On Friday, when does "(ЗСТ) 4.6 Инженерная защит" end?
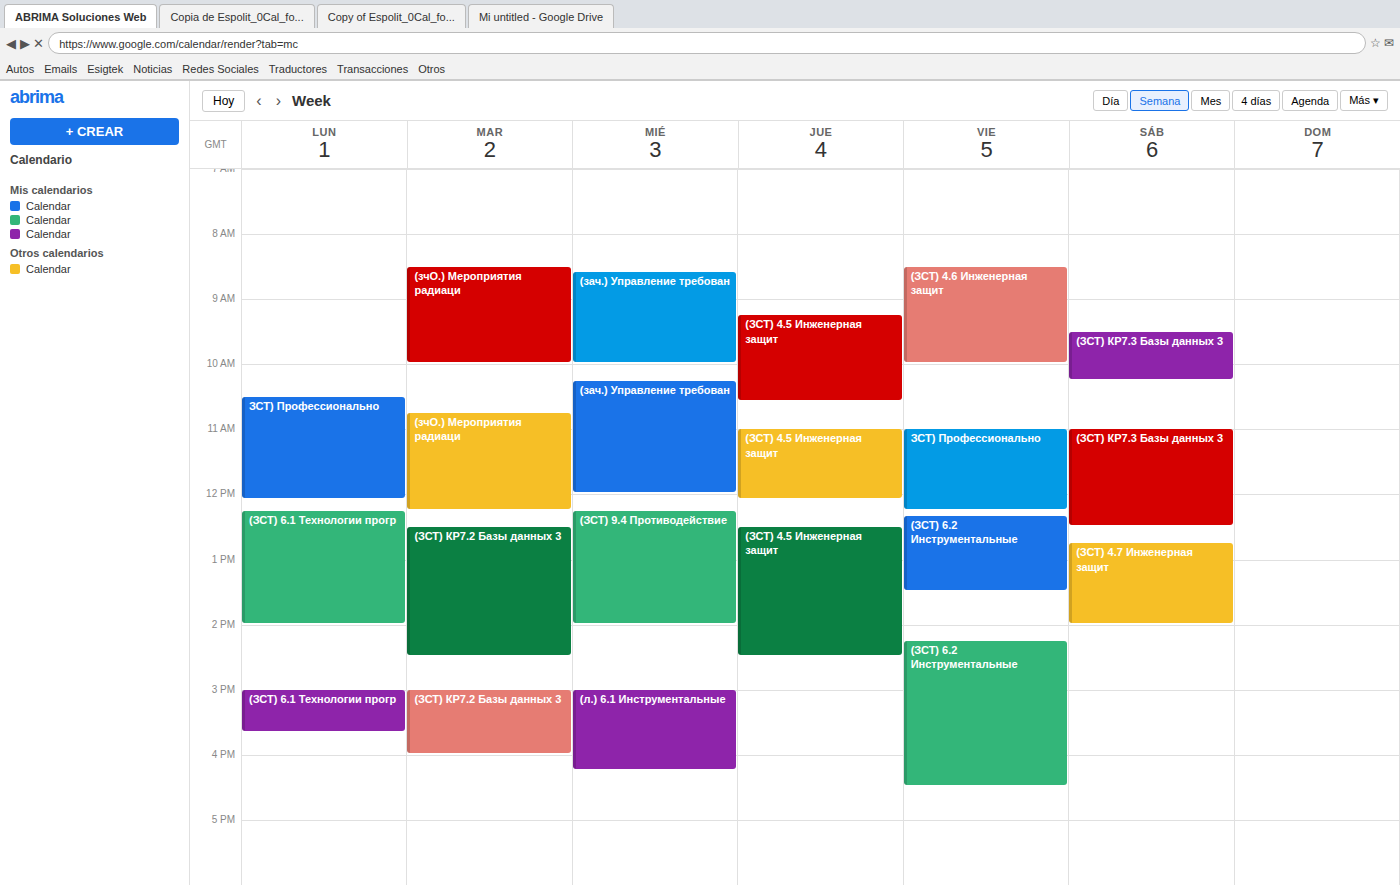
10:00 AM